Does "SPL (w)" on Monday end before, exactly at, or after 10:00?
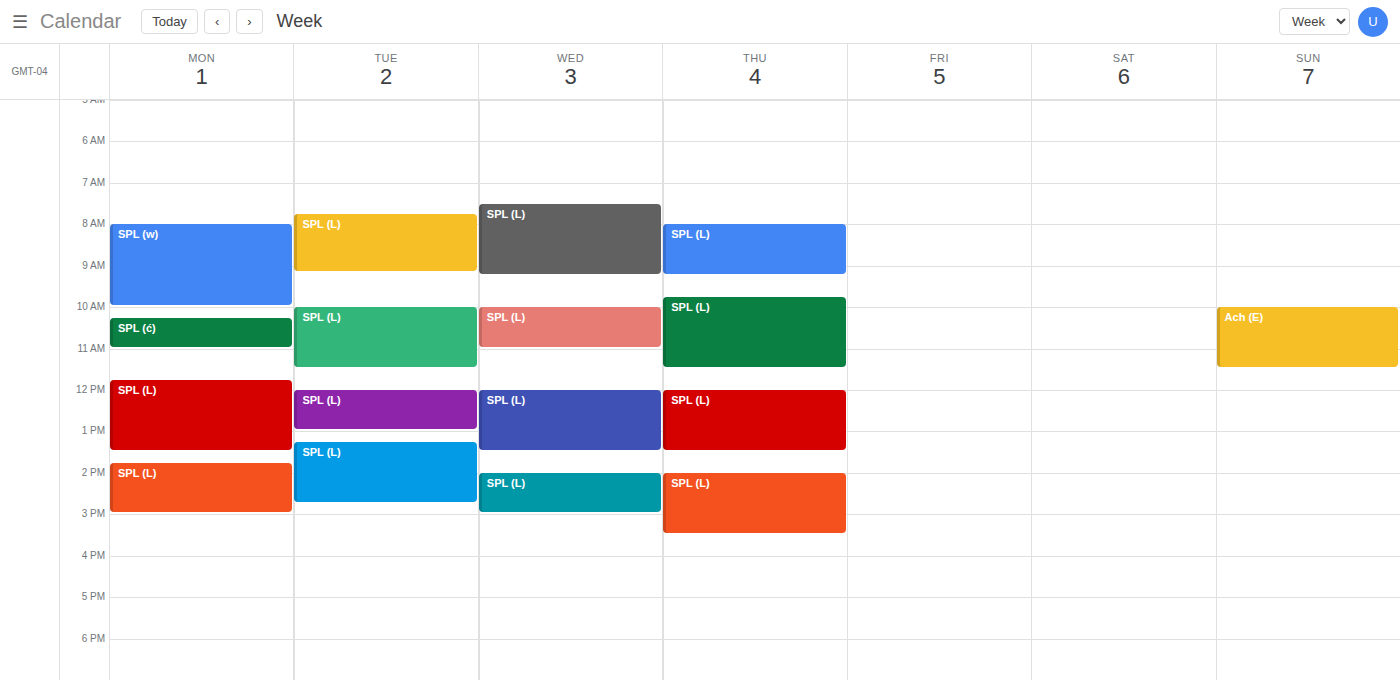
10:00 -- exactly at 10:00, on the 10:00 line.